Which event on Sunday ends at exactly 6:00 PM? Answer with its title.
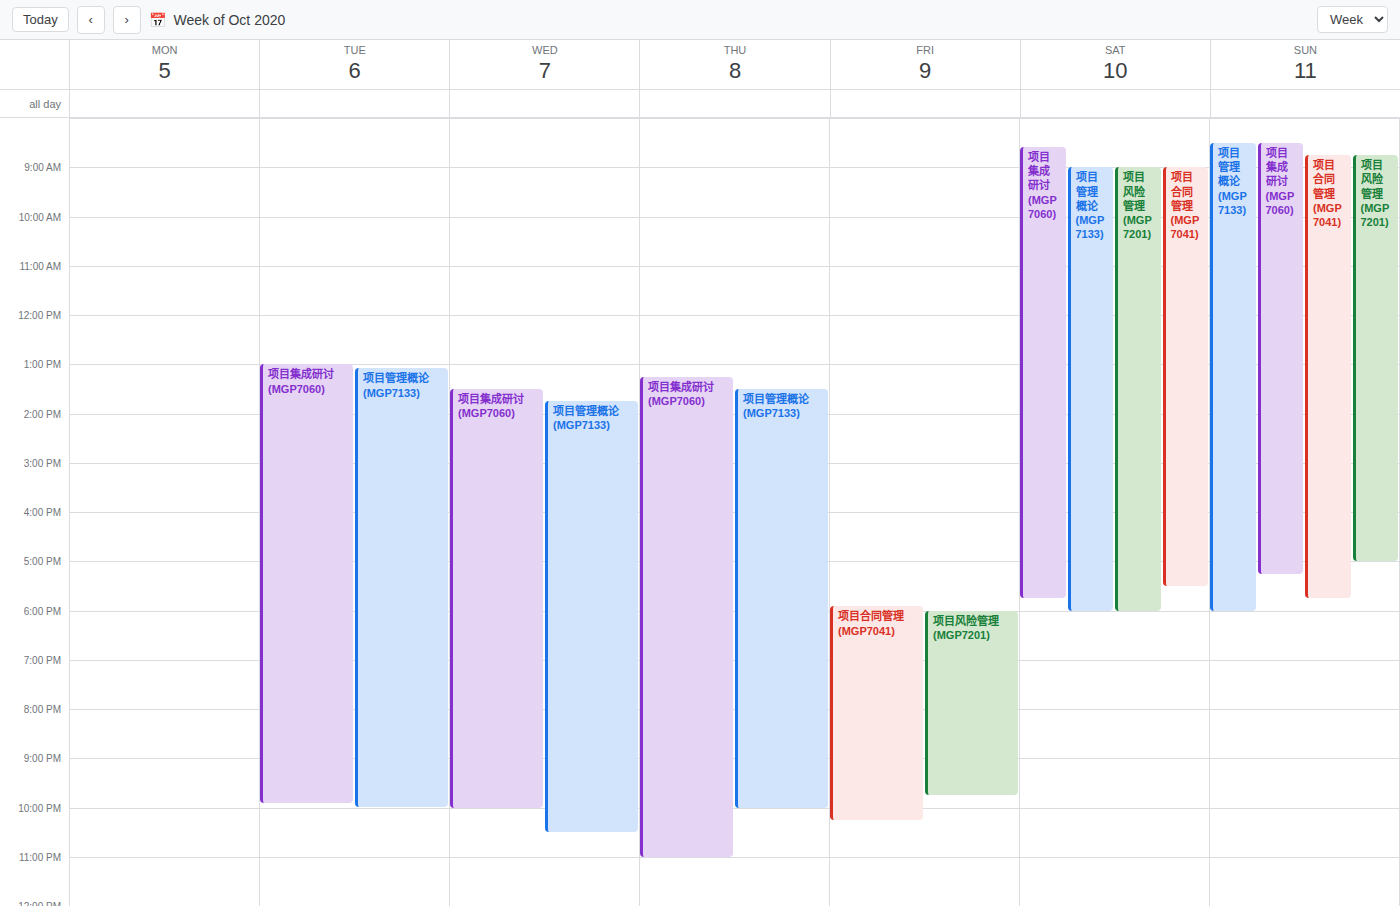
"项目管理概论 (MGP7133)"